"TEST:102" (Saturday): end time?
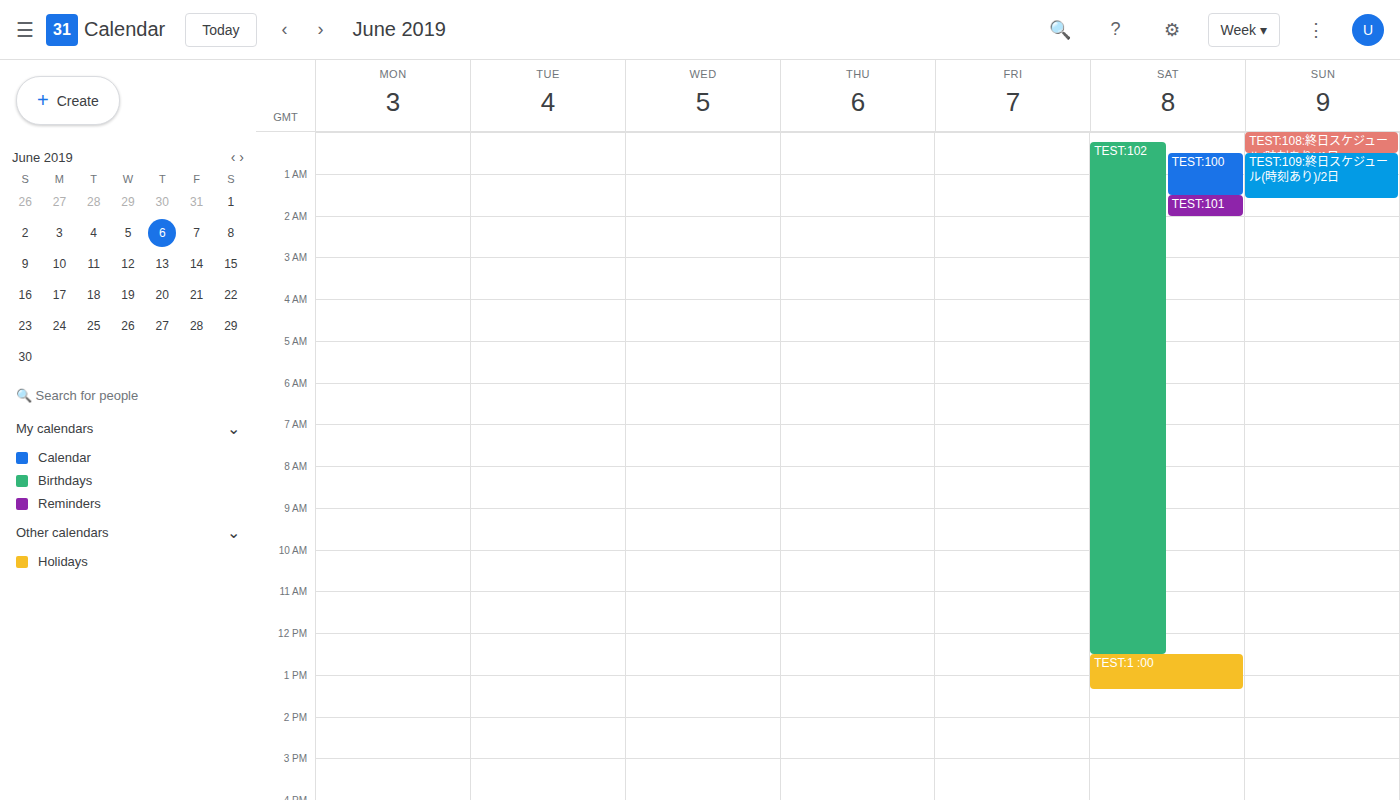
12:30 PM